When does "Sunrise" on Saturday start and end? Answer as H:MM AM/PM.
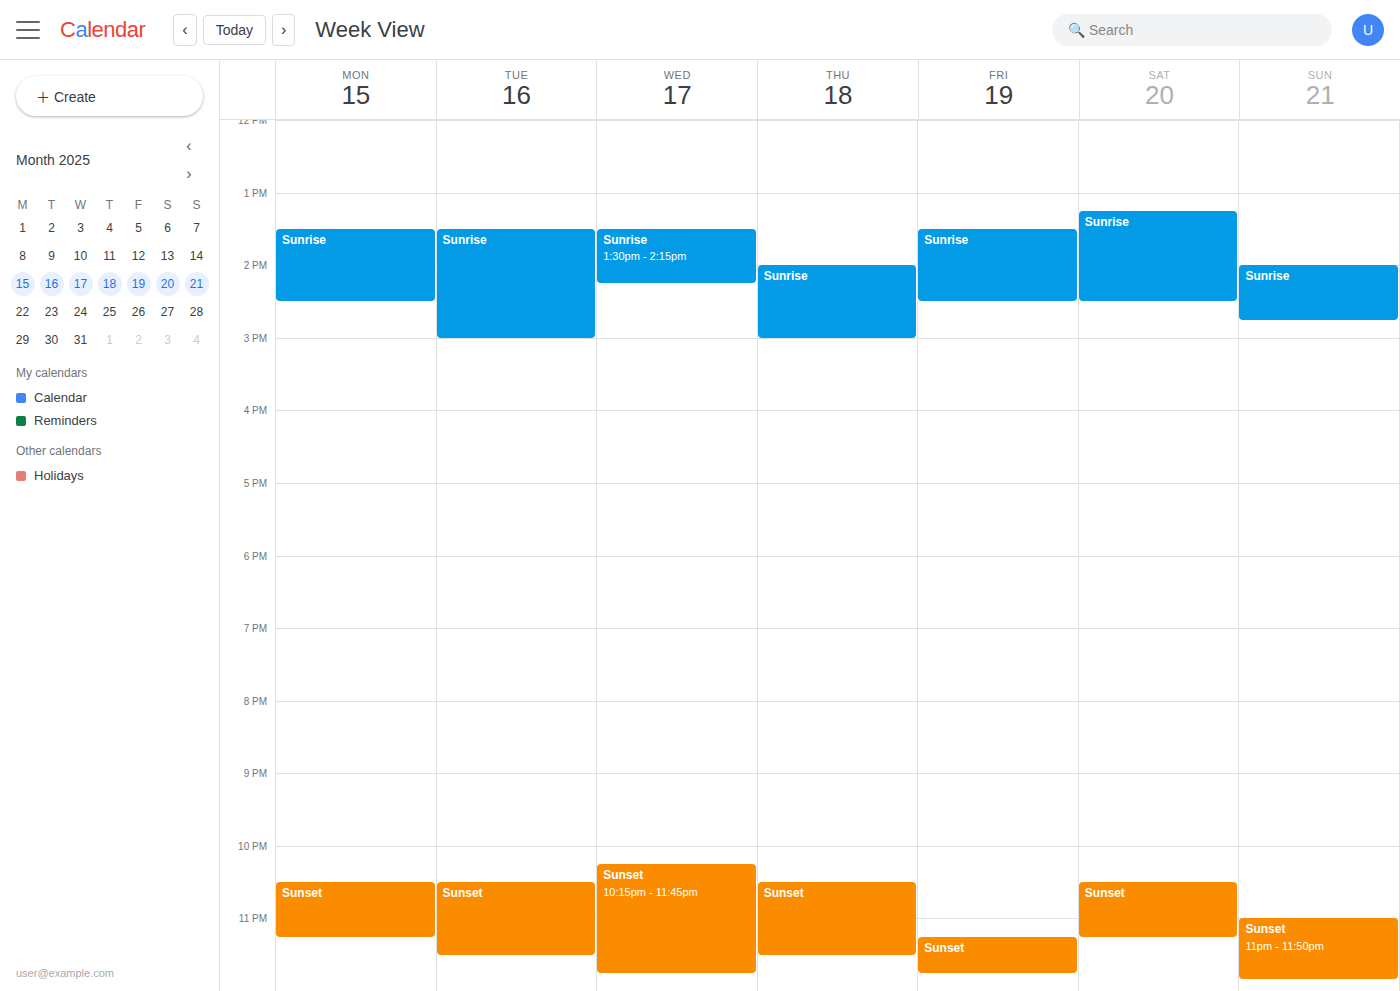
1:15 PM to 2:30 PM